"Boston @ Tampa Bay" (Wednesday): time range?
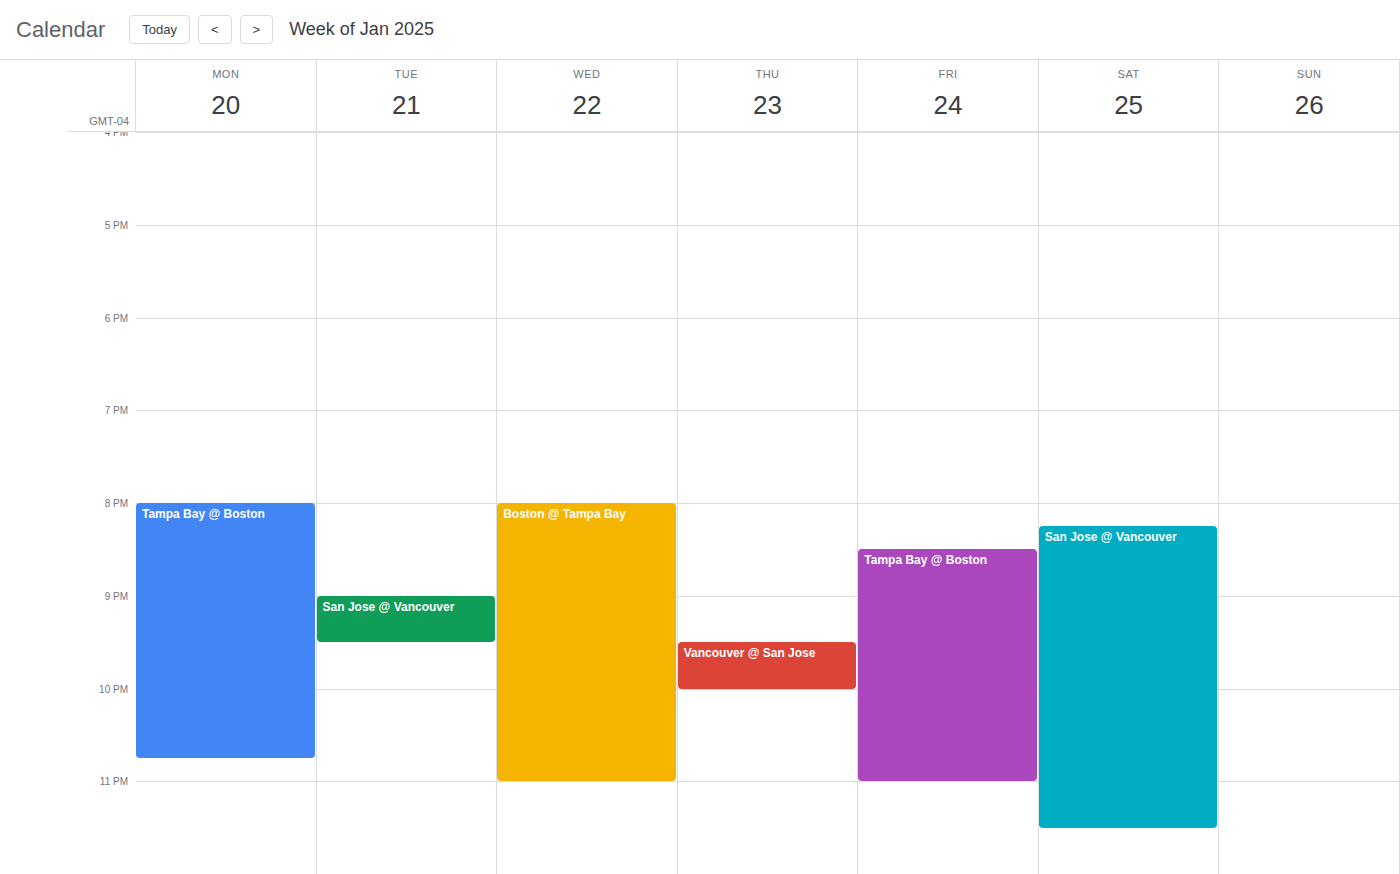
8:00 PM to 11:00 PM